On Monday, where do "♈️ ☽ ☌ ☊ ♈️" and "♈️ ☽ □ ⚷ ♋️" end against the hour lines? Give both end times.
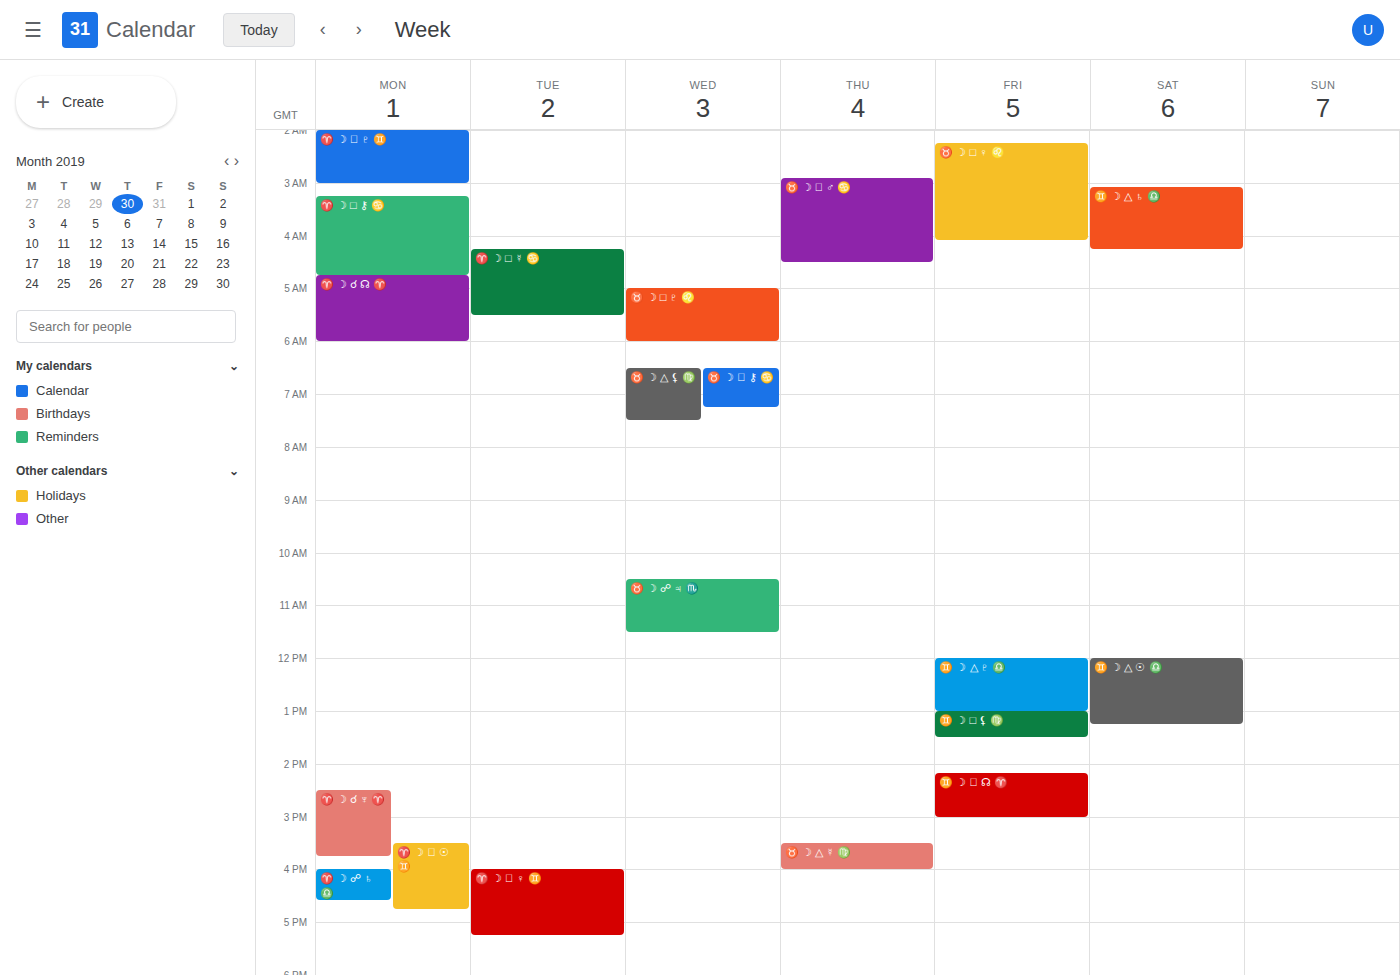
"♈️ ☽ ☌ ☊ ♈️": 6:00 AM, exactly on the 6 AM line. "♈️ ☽ □ ⚷ ♋️": 4:45 AM, neither: three quarters of the way from the 4 AM line to the 5 AM line.